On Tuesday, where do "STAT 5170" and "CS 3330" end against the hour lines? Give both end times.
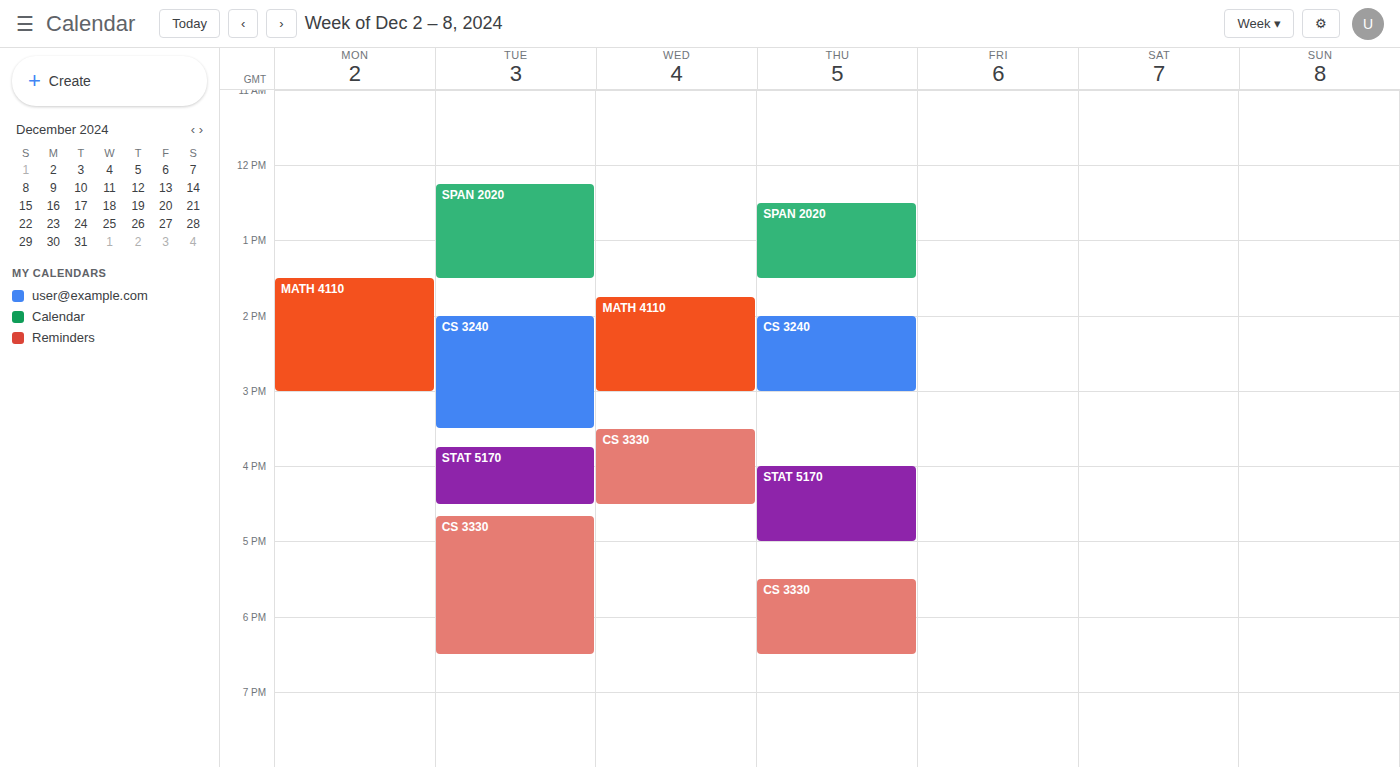
"STAT 5170": 16:30, halfway between the 16:00 and 17:00 lines. "CS 3330": 18:30, halfway between the 18:00 and 19:00 lines.